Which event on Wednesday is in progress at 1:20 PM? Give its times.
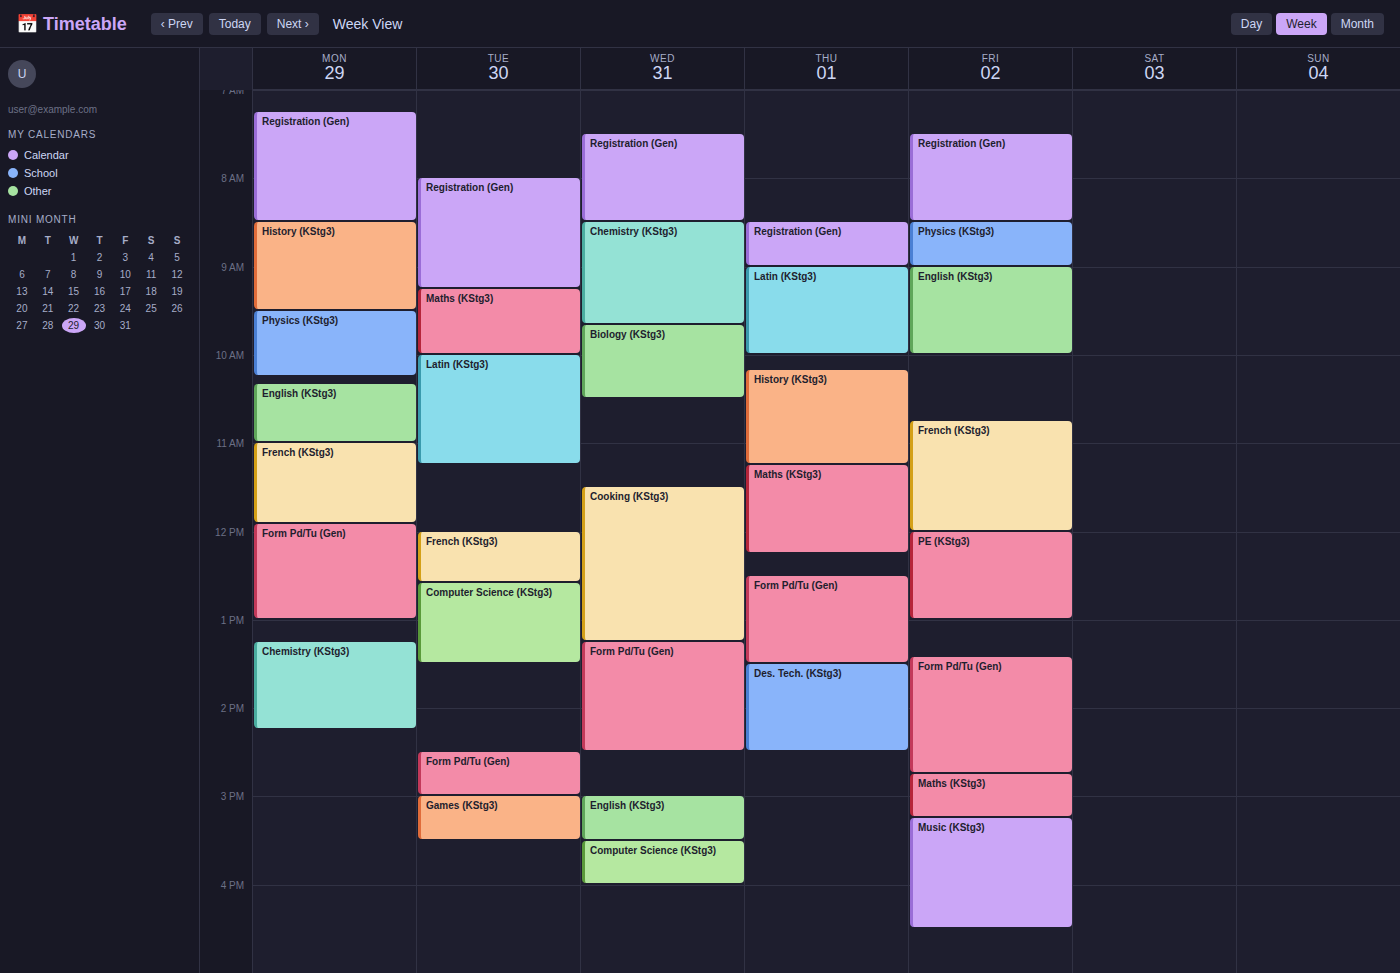
"Form Pd/Tu (Gen)", 1:15 PM to 2:30 PM